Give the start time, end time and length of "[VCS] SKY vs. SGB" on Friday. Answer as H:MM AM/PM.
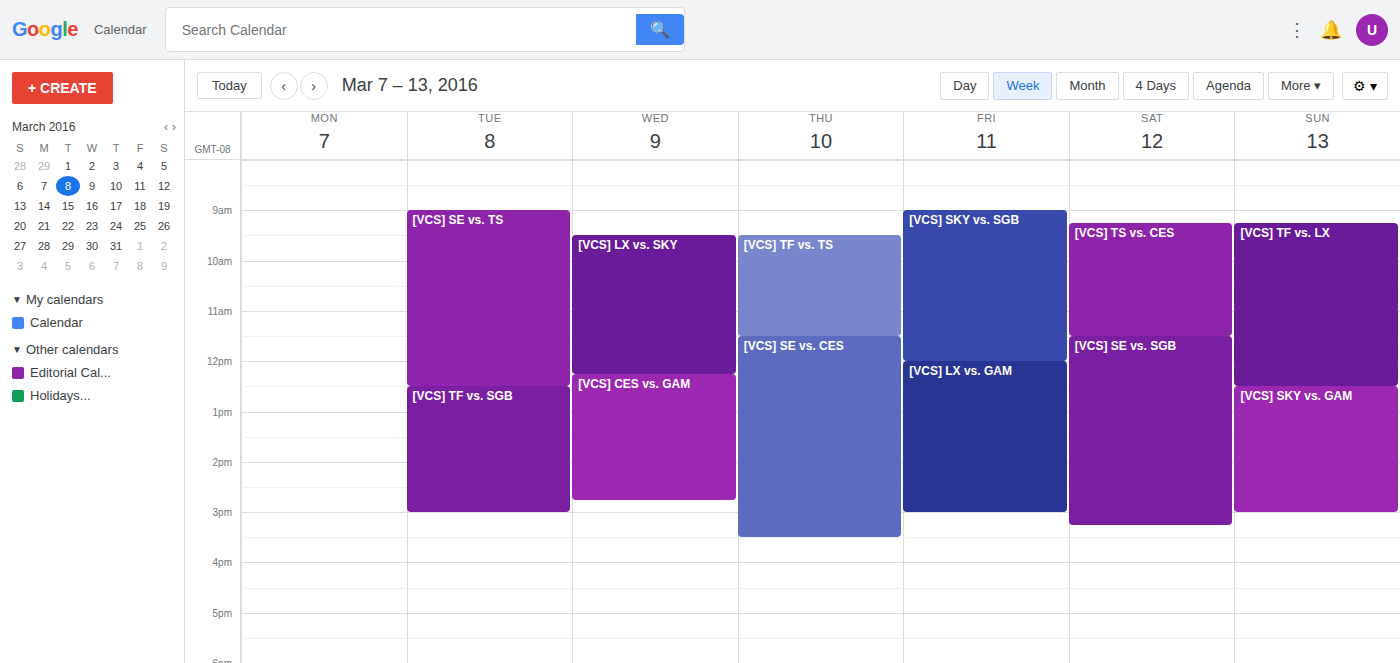
9:00 AM to 12:00 PM, 3 hours